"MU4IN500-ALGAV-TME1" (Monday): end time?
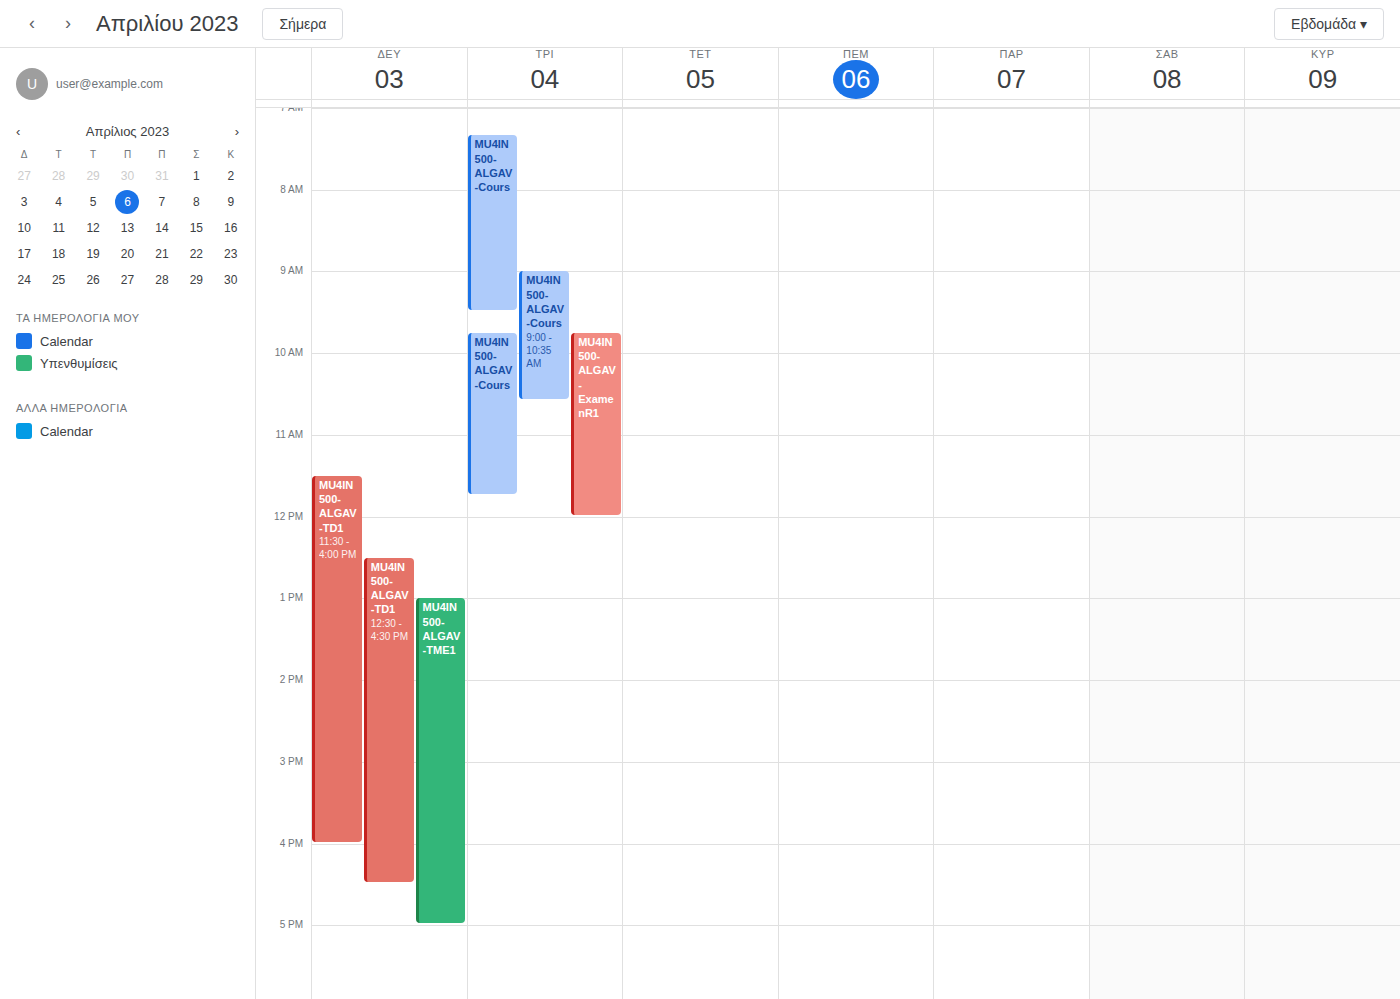
5:00 PM